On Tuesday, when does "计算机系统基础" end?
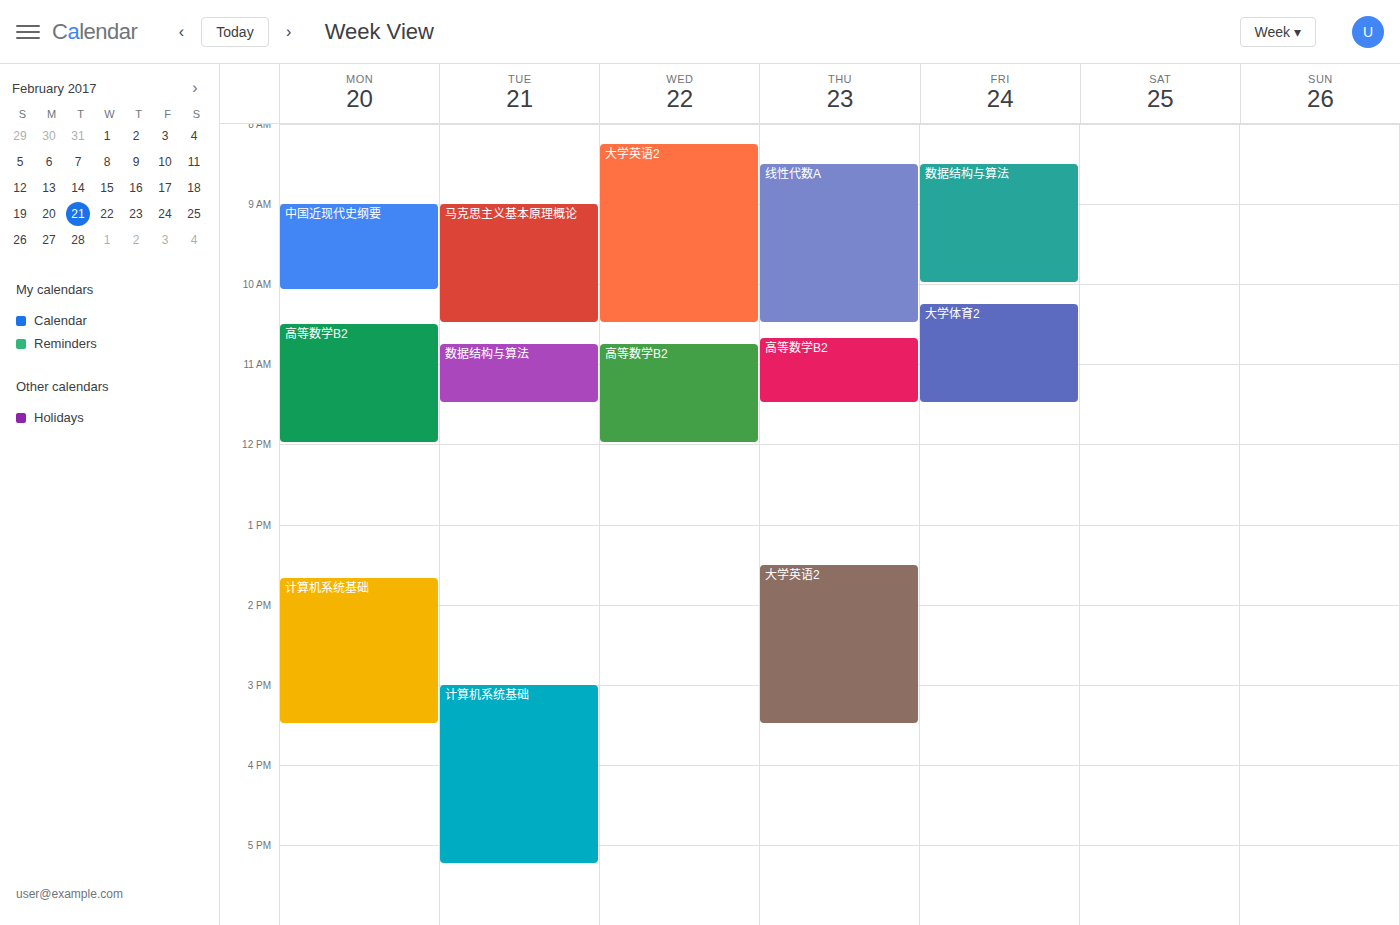
5:15 PM